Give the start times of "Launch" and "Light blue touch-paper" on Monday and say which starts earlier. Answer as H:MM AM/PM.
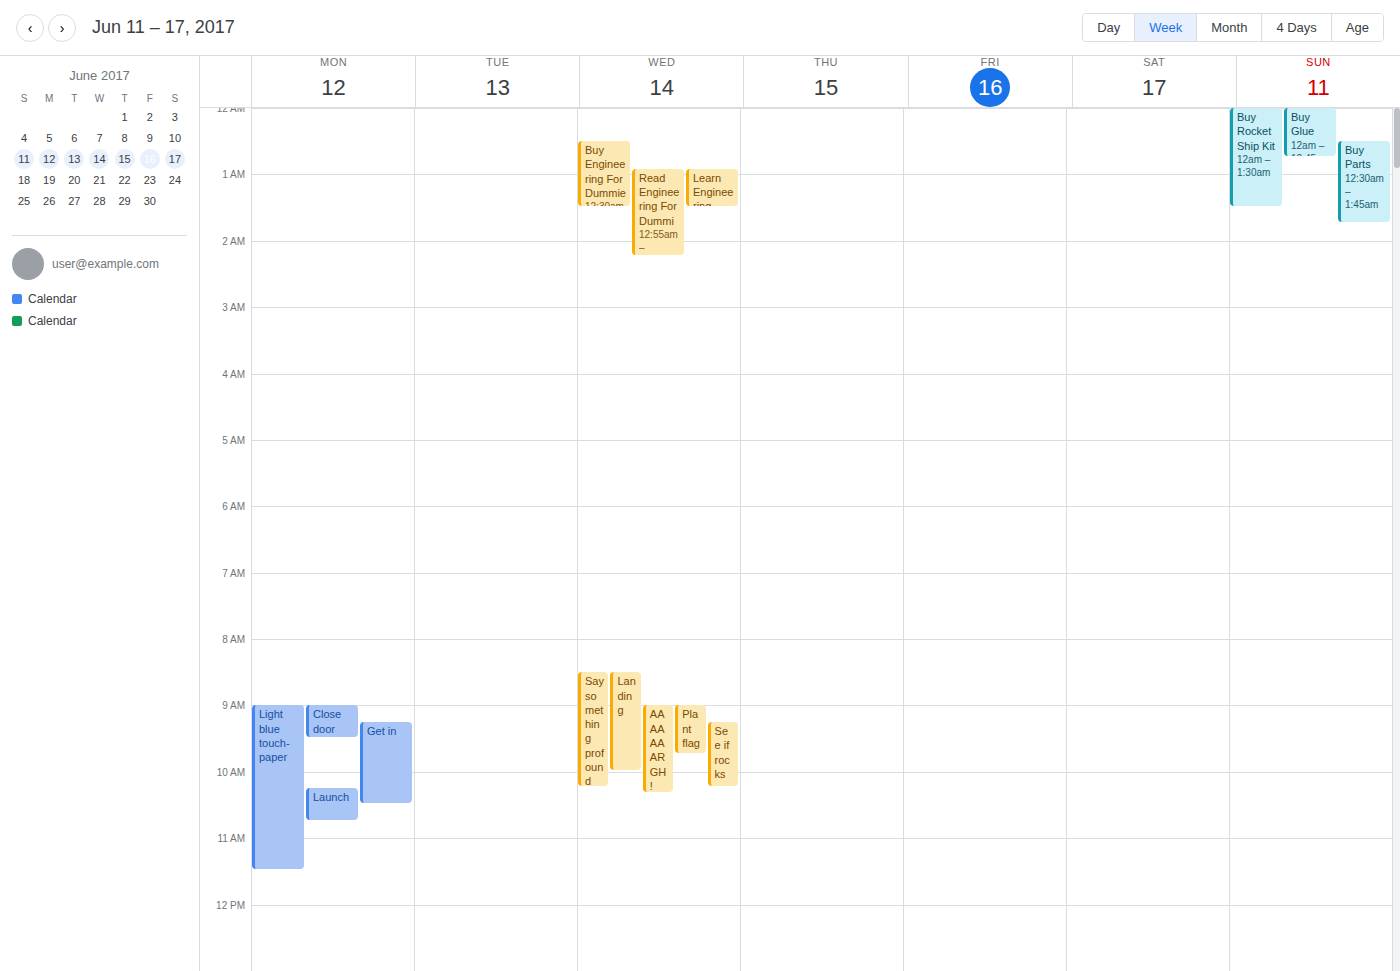
"Light blue touch-paper" 9:00 AM; "Launch" 10:15 AM.